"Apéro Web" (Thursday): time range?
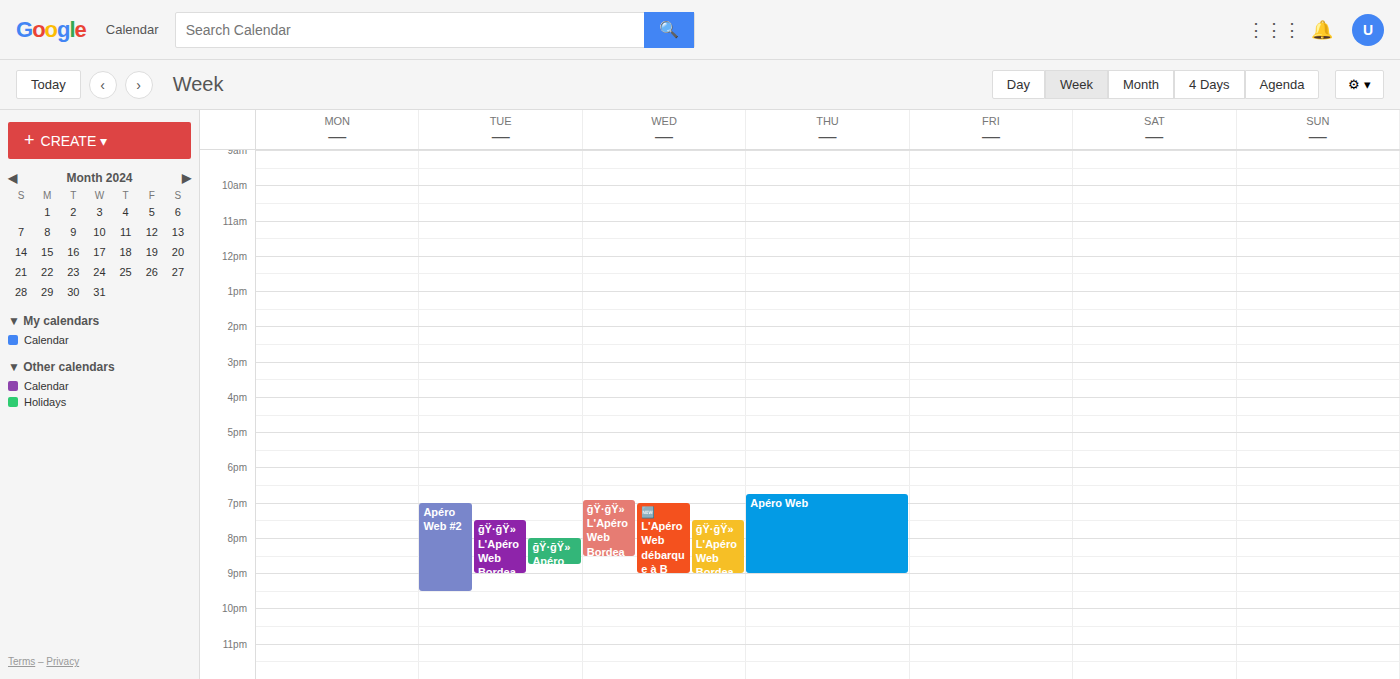
6:45 PM to 9:00 PM